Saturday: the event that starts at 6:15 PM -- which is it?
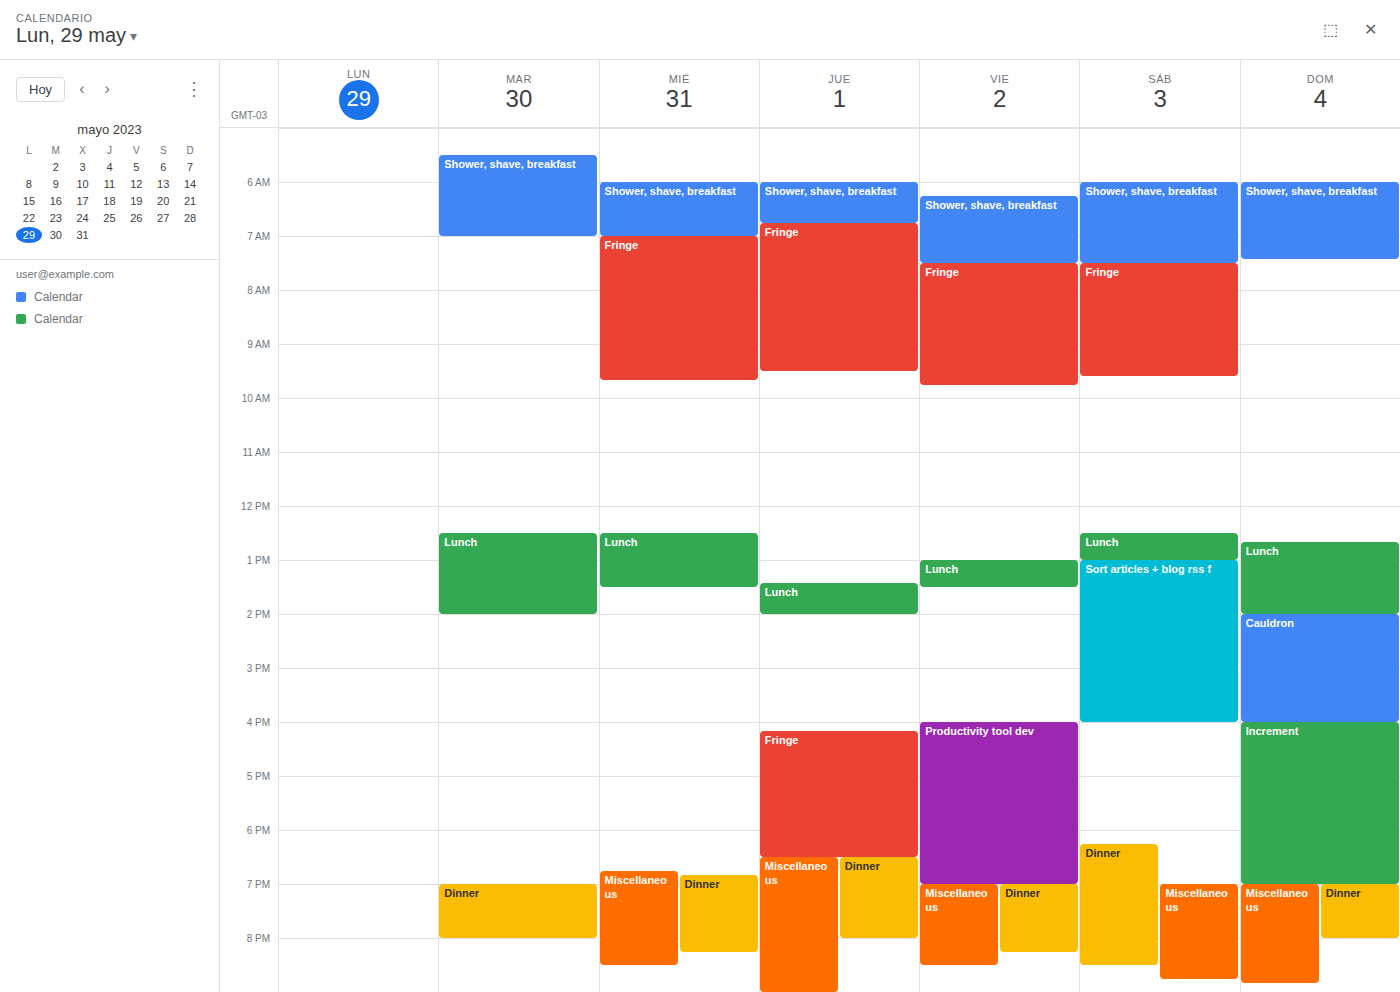
"Dinner"